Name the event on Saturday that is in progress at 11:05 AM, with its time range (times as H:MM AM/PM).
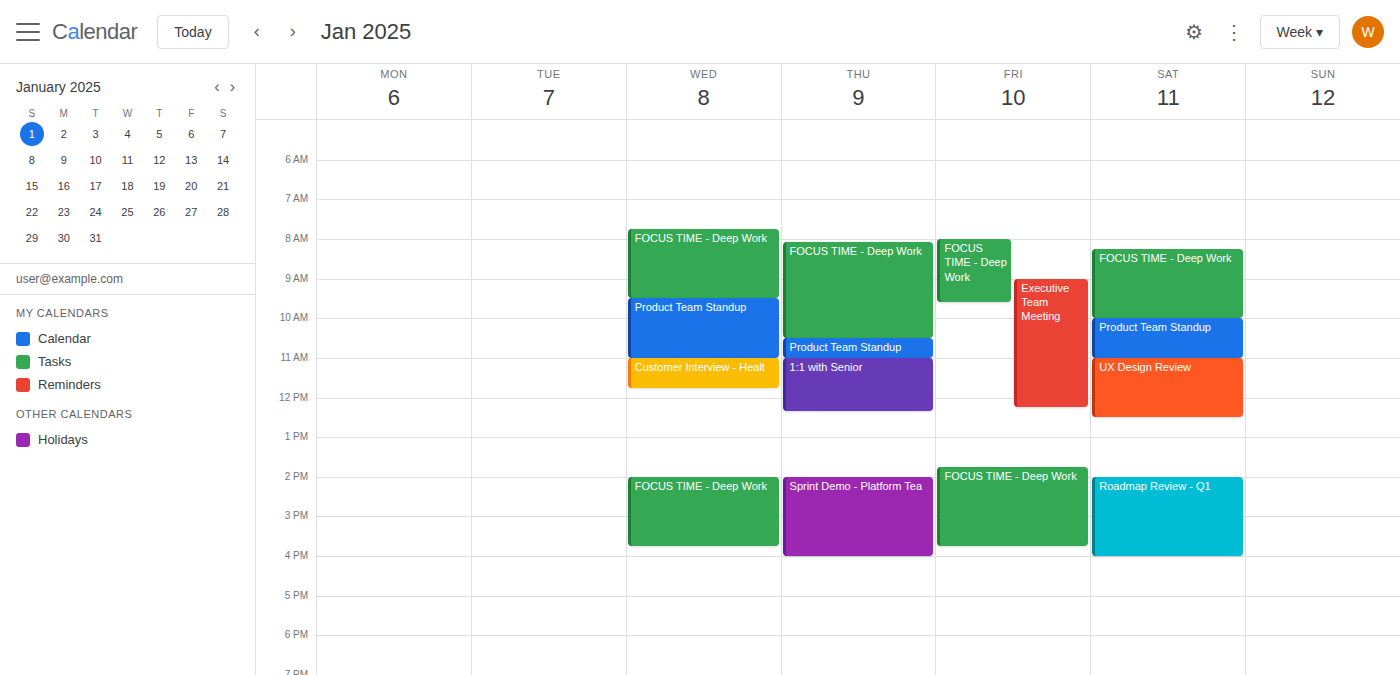
"UX Design Review", 11:00 AM to 12:30 PM